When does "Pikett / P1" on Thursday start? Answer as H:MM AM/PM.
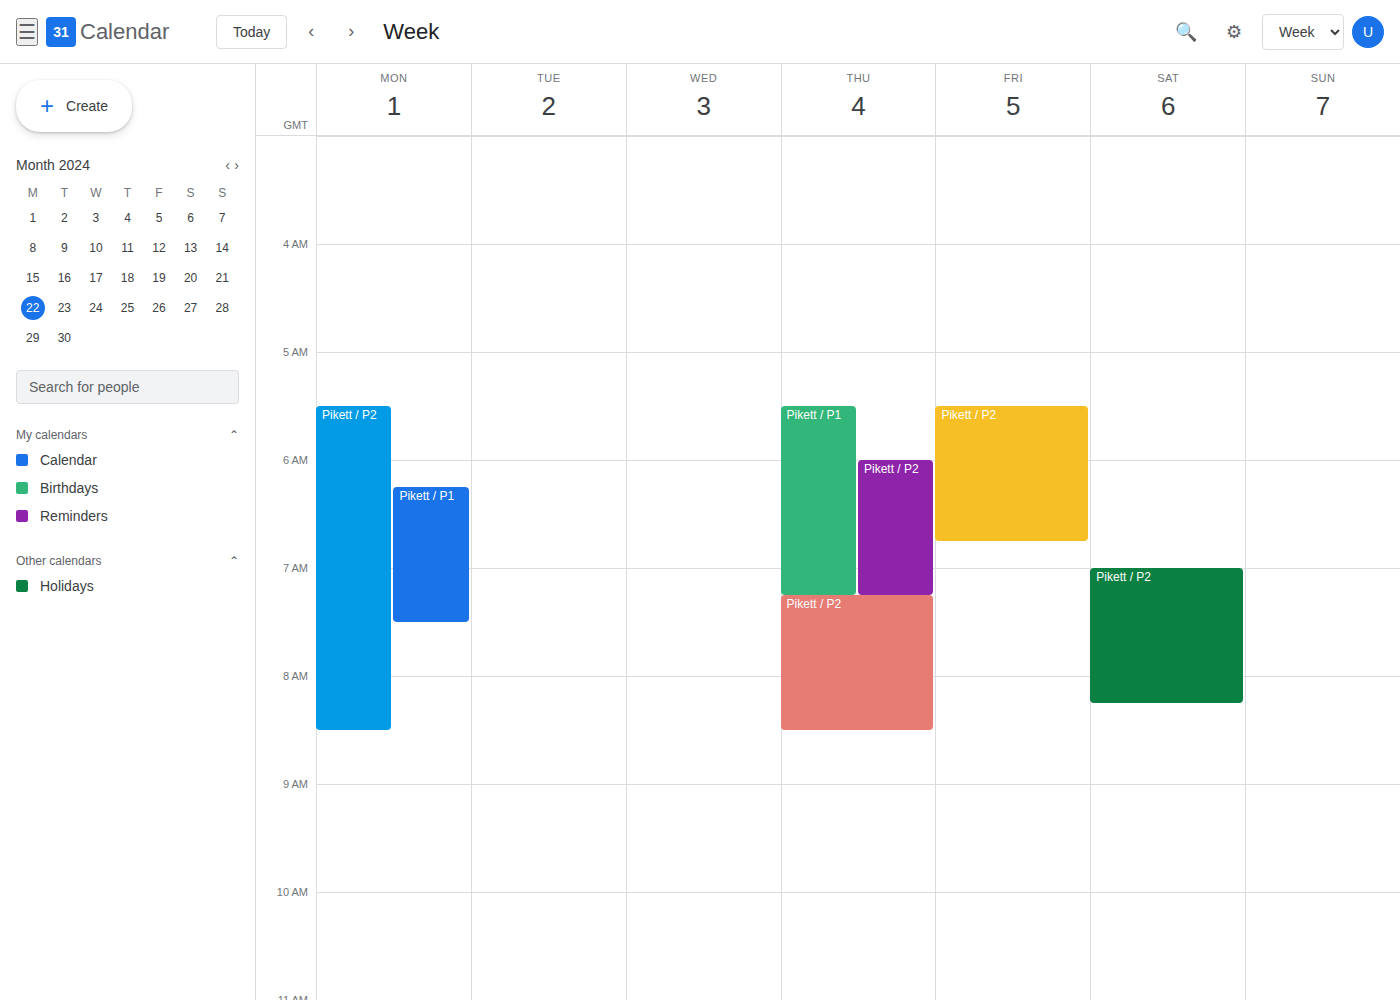
5:30 AM